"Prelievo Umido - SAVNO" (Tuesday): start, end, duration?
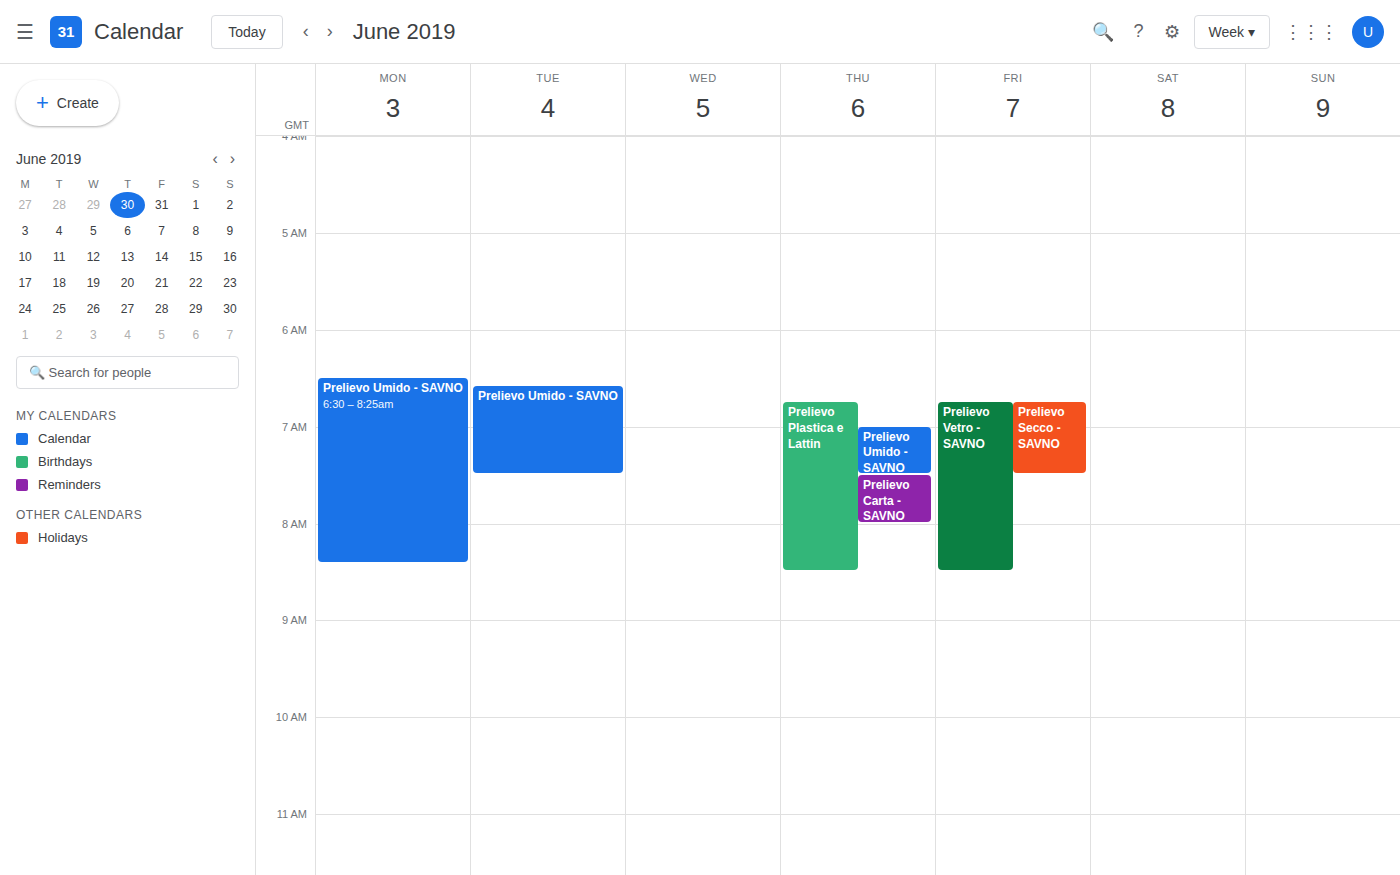
6:35 AM to 7:30 AM, 55 minutes